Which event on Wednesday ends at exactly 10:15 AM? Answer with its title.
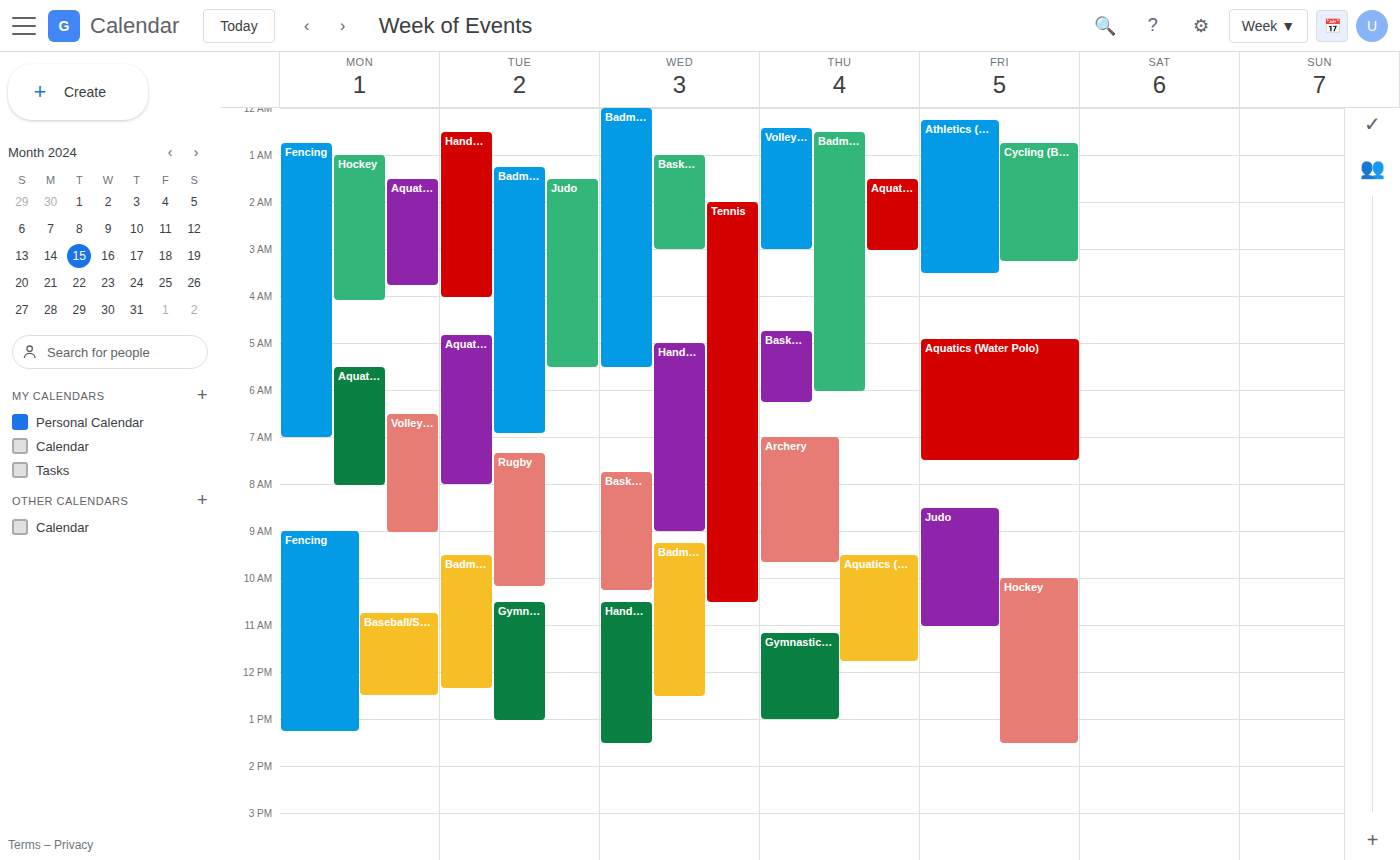
"Basketball (3x3 Basketball"